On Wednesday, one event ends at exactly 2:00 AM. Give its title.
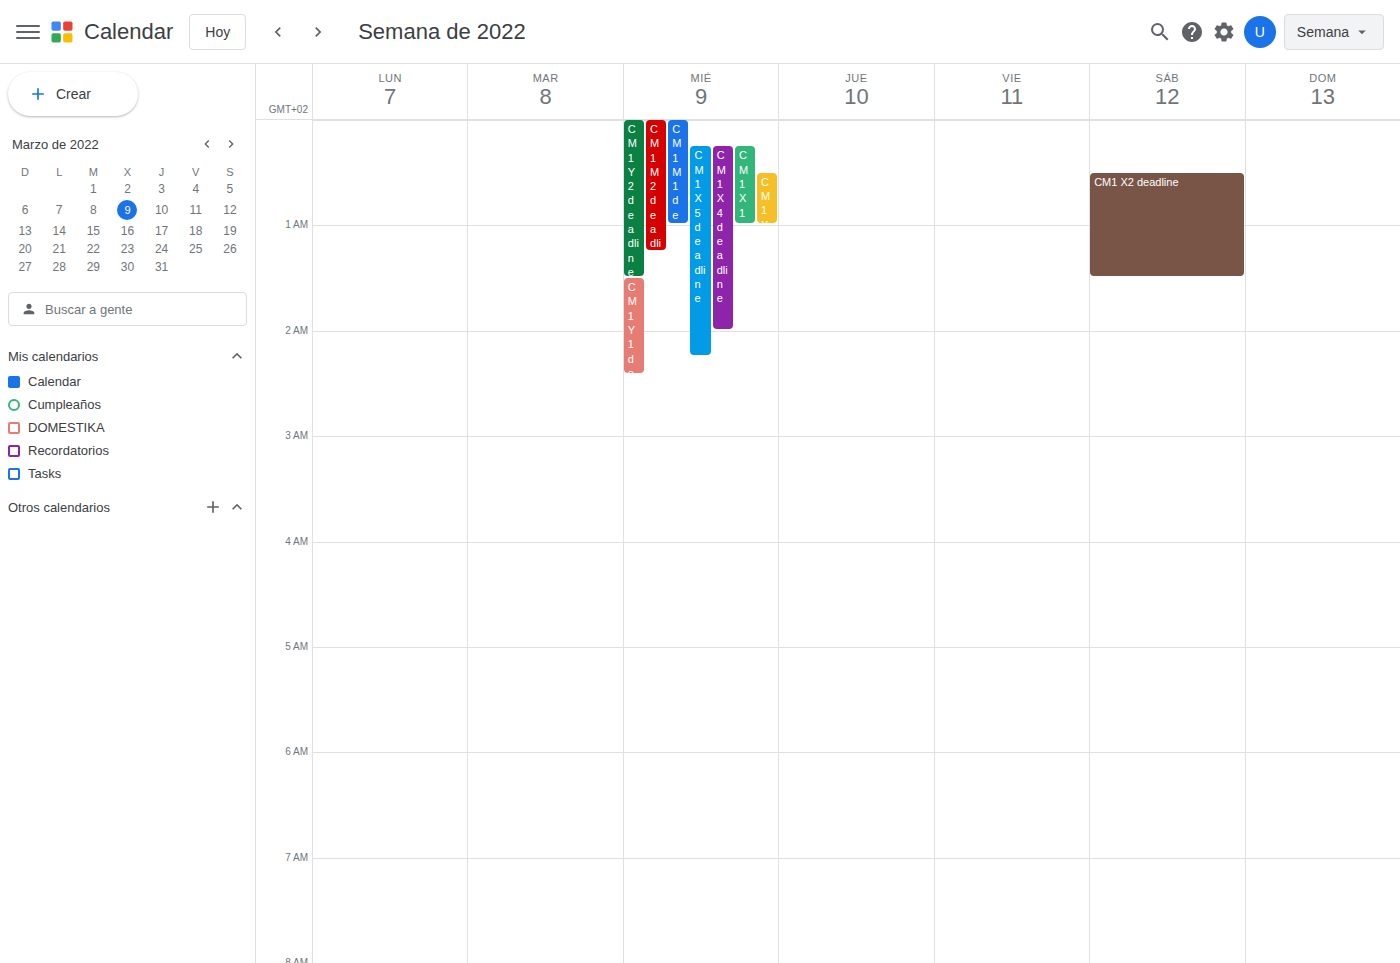
"CM1 X4 deadline"